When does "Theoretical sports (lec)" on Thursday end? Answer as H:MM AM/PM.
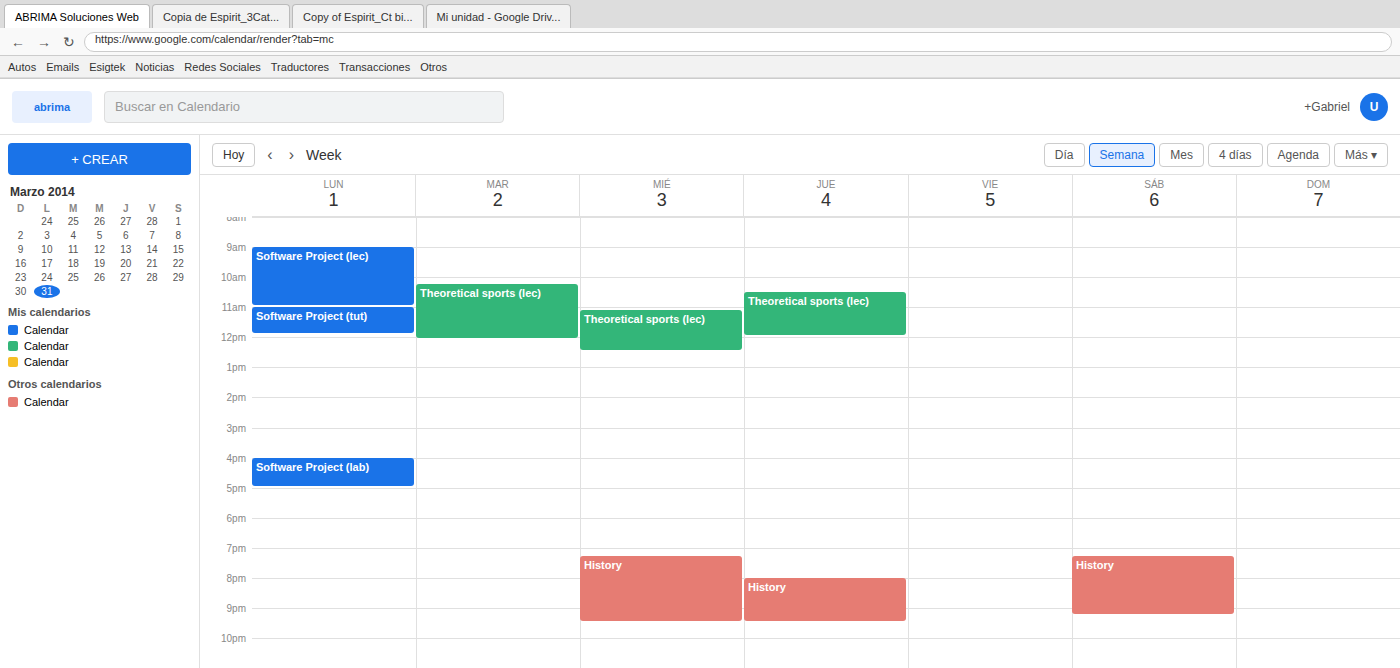
12:00 PM